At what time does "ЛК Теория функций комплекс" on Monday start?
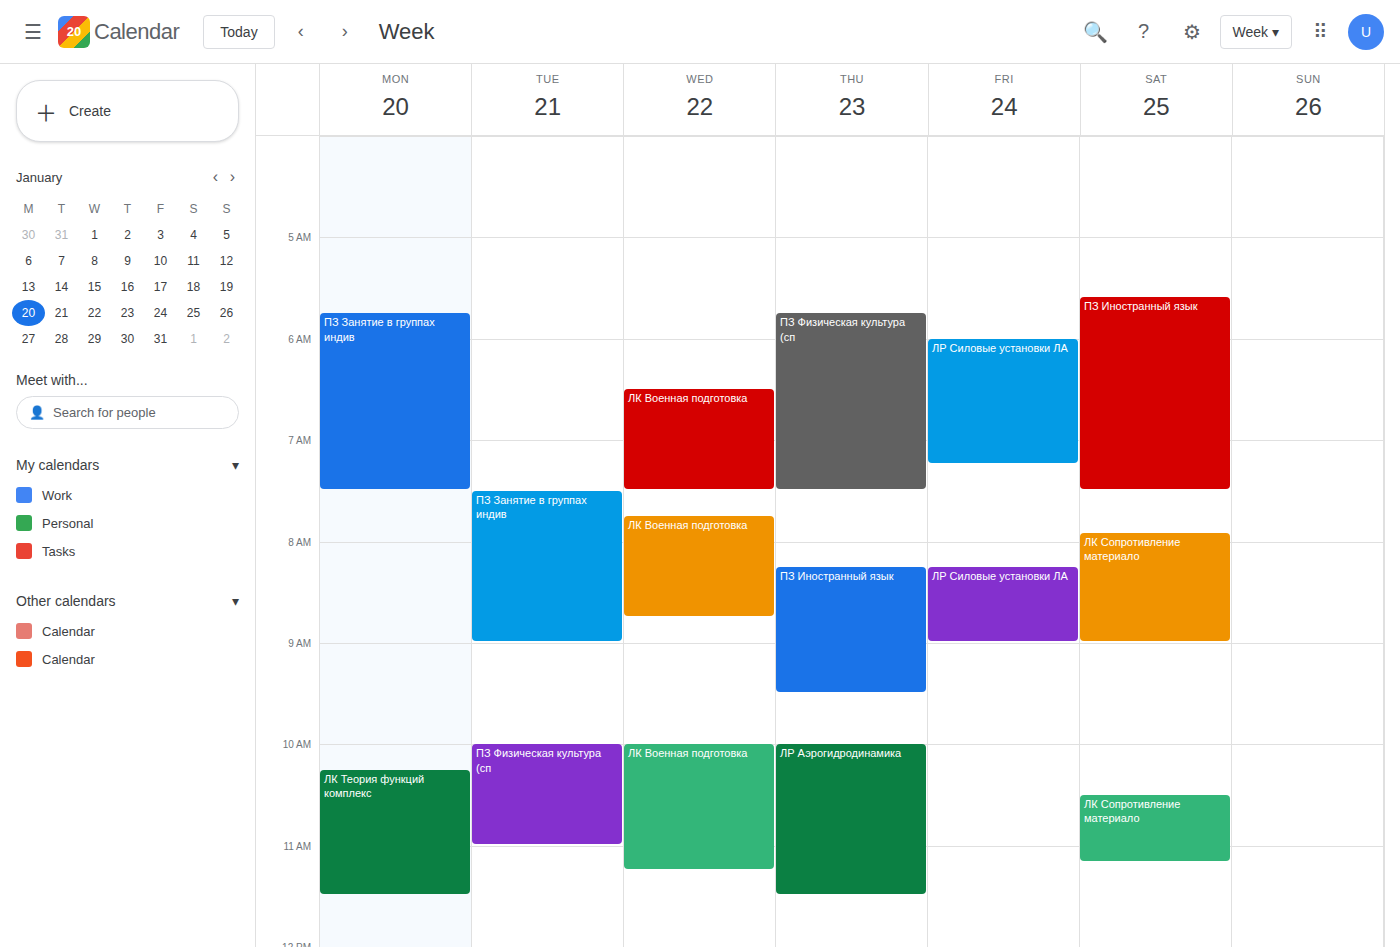
10:15 AM